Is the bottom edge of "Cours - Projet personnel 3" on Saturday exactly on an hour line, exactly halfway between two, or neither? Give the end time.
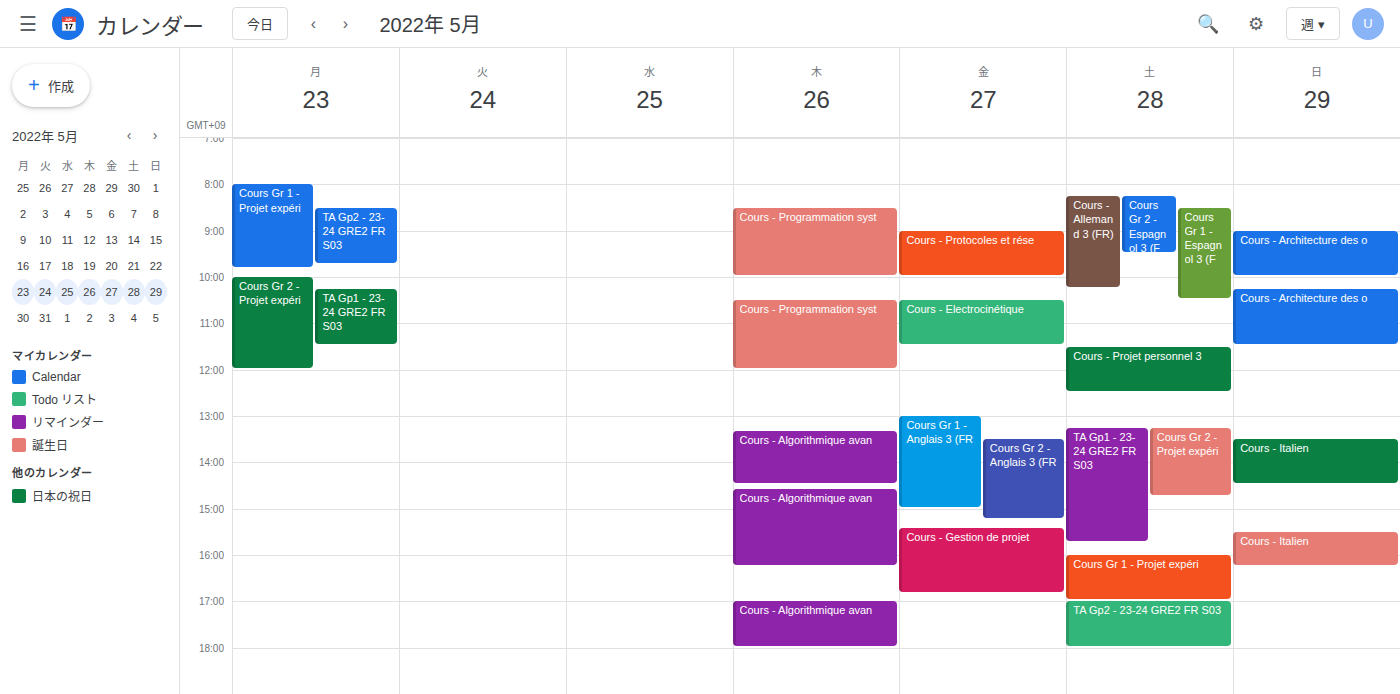
12:30 PM -- halfway between the 12 PM and 1 PM lines.